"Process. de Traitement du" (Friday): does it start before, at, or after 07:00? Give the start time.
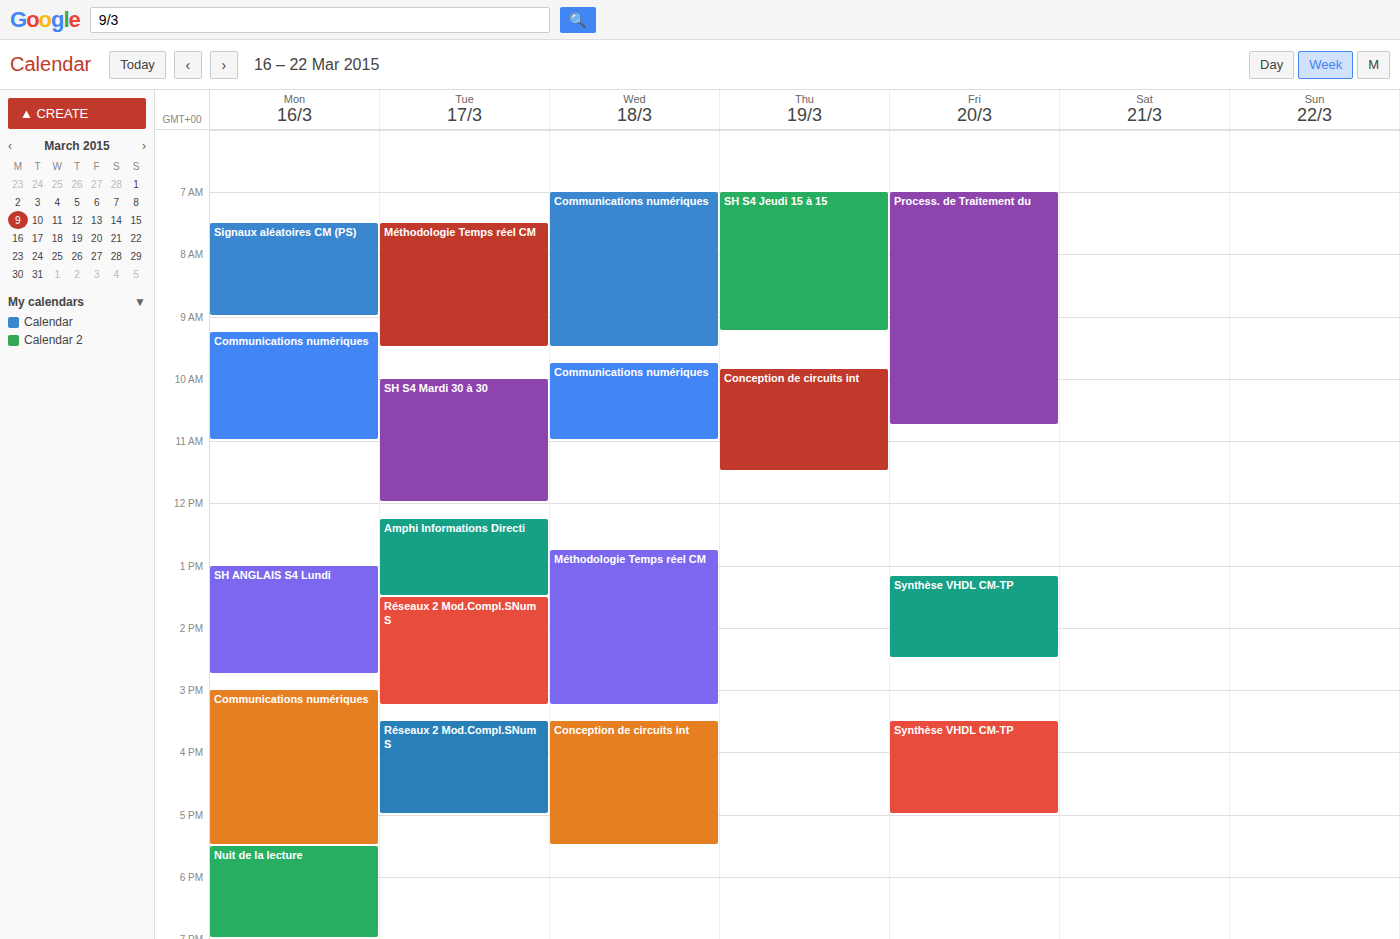
07:00 -- exactly at 07:00, on the 07:00 line.